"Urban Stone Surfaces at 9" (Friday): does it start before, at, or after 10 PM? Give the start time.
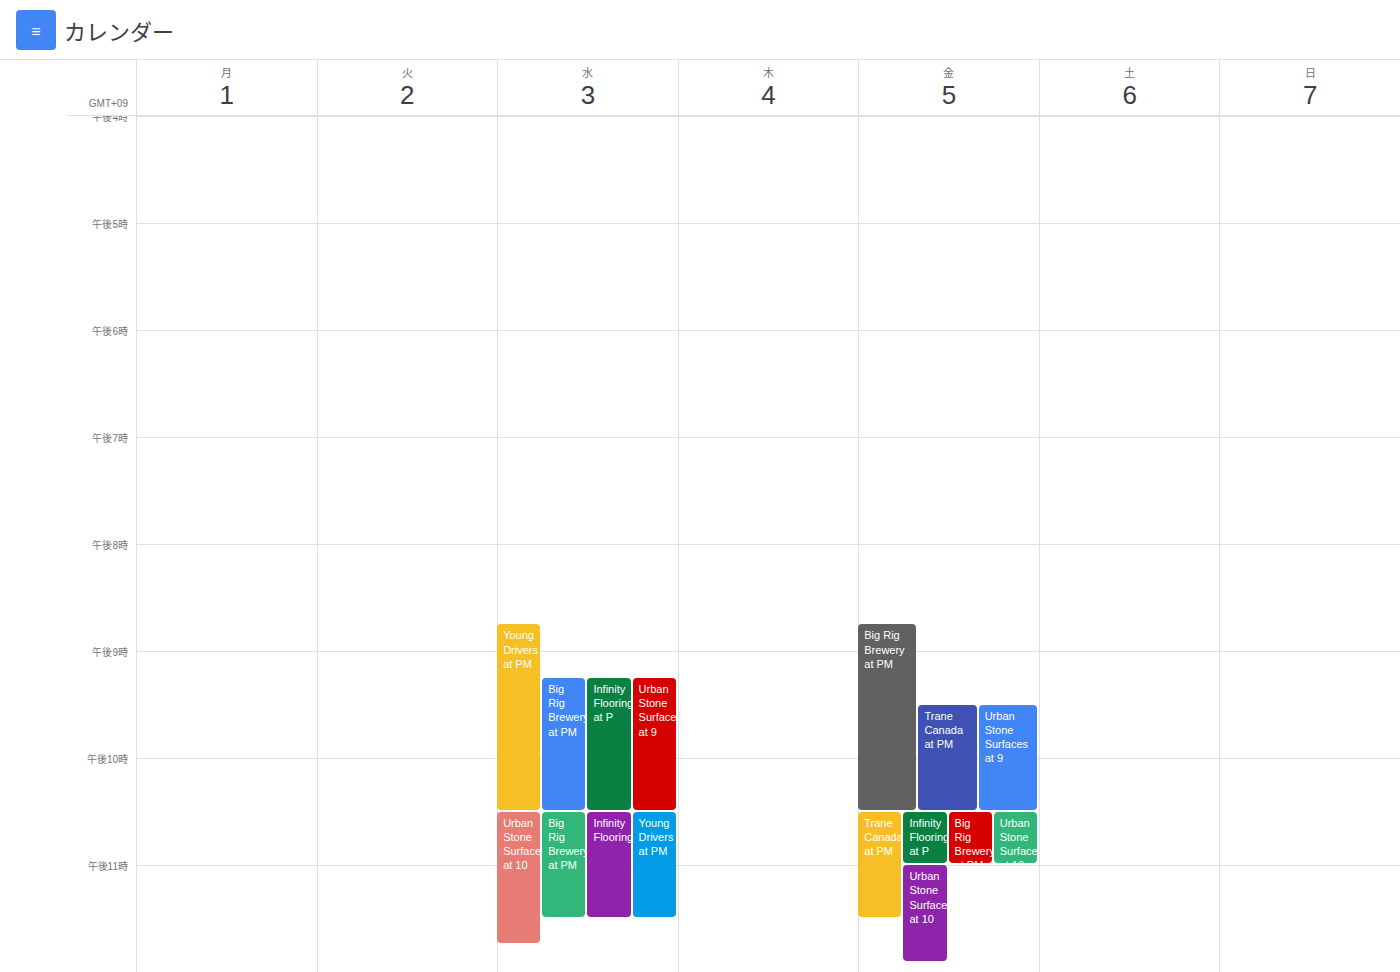
9:30 PM -- before 10 PM, 30 minutes above the 10 PM line.